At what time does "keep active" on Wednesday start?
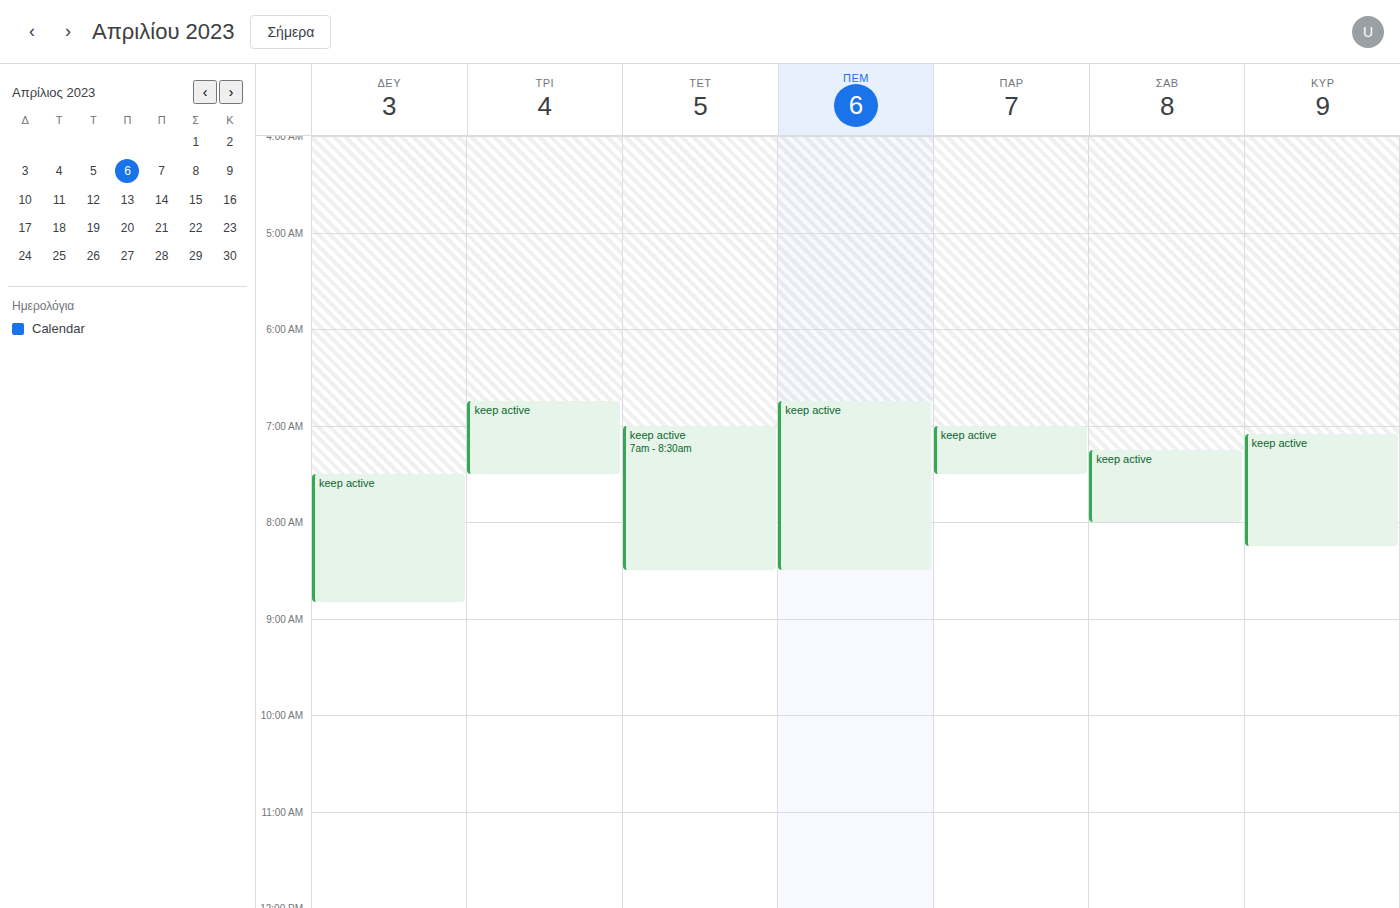
07:00